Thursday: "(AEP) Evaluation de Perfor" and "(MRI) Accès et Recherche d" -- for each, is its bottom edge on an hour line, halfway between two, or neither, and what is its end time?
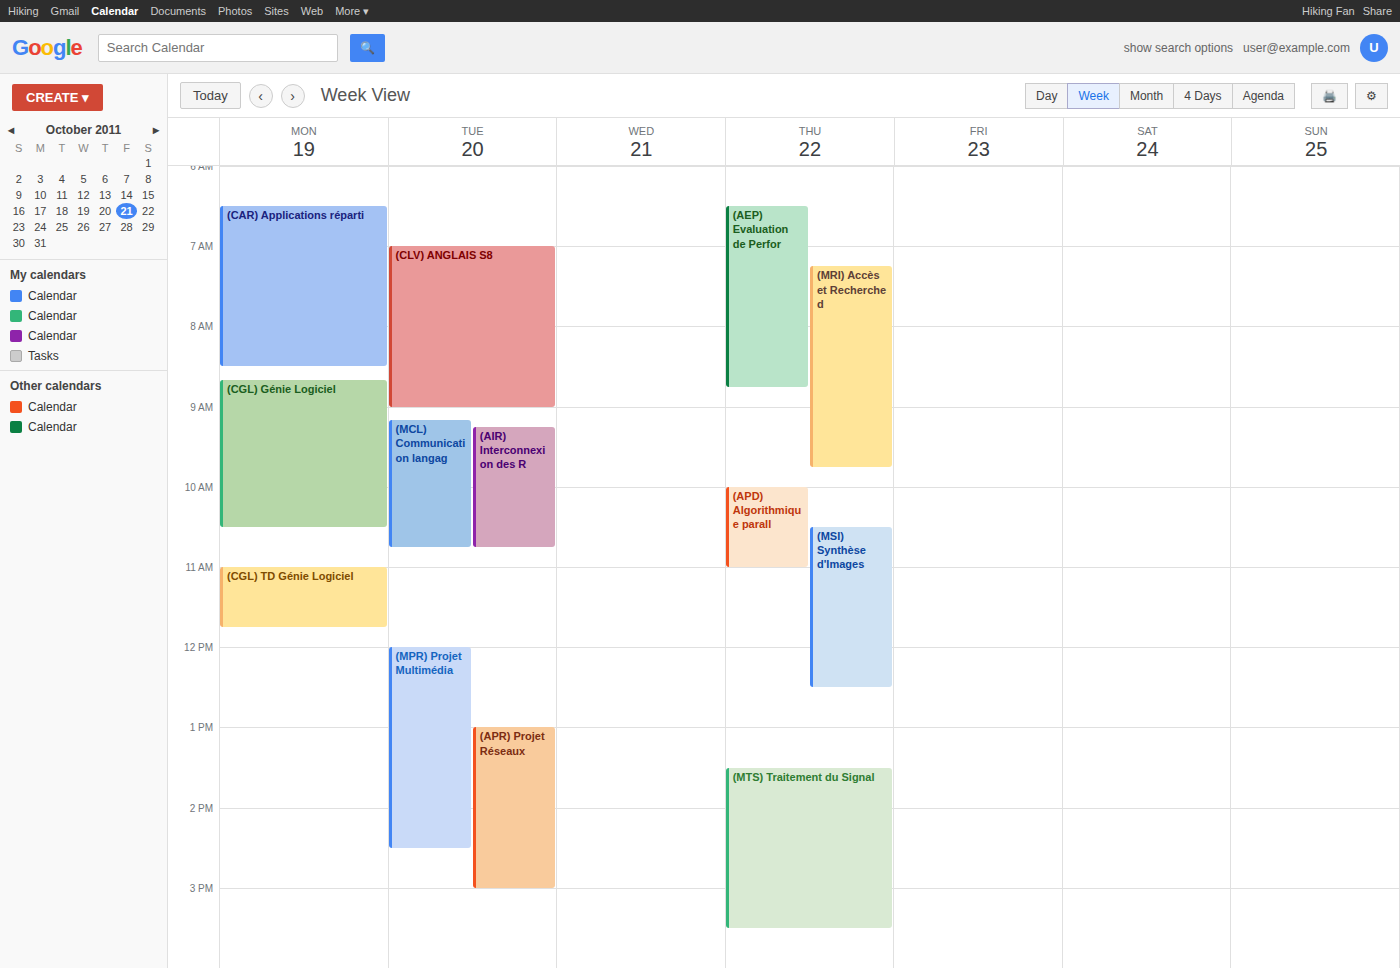
"(AEP) Evaluation de Perfor": 8:45 AM, neither: three quarters of the way from the 8 AM line to the 9 AM line. "(MRI) Accès et Recherche d": 9:45 AM, neither: three quarters of the way from the 9 AM line to the 10 AM line.